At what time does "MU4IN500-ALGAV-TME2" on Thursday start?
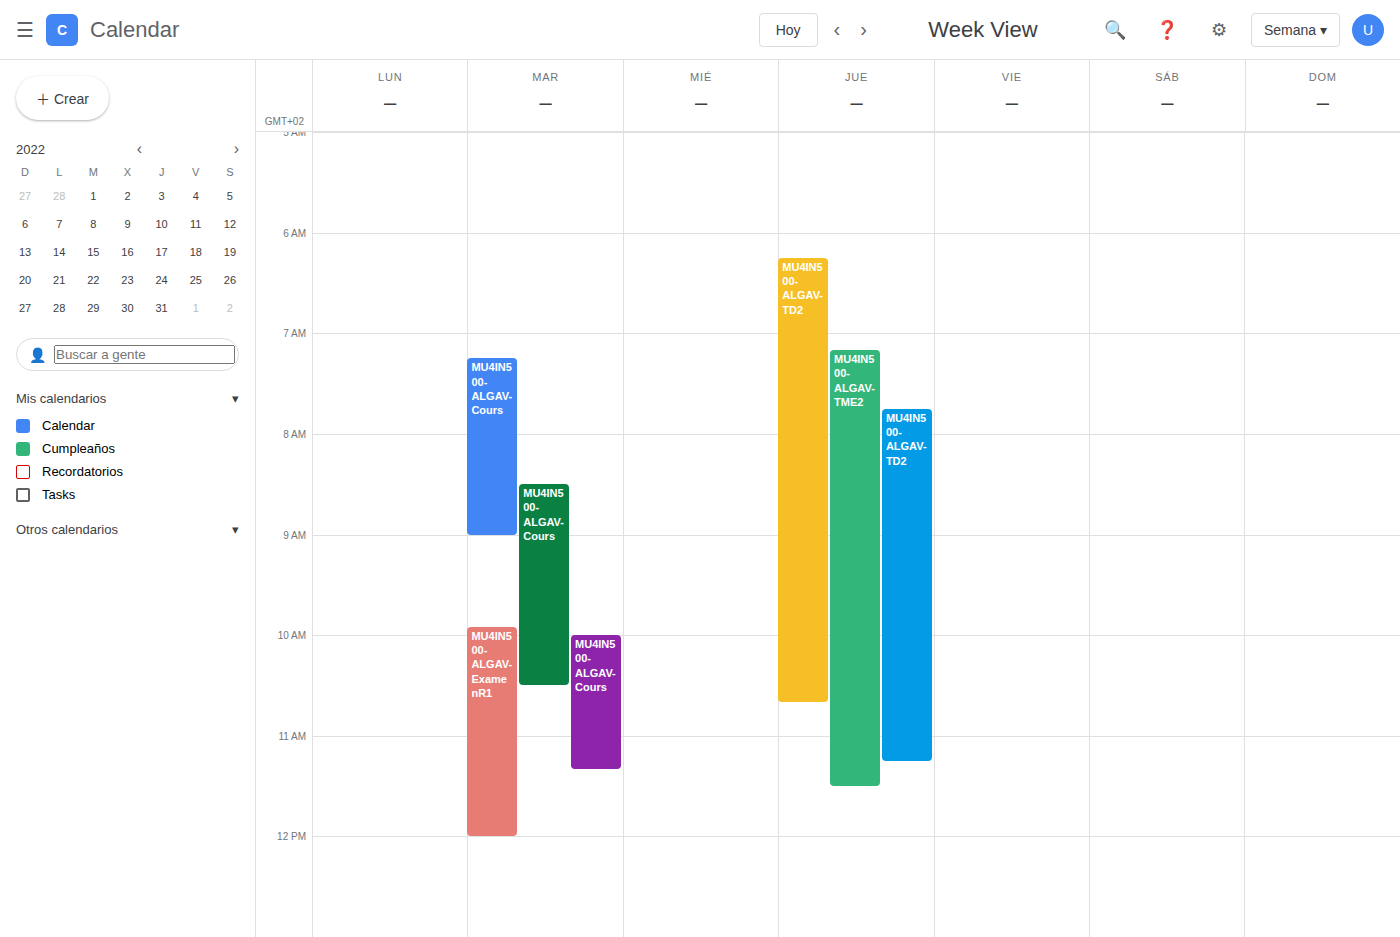
7:10 AM